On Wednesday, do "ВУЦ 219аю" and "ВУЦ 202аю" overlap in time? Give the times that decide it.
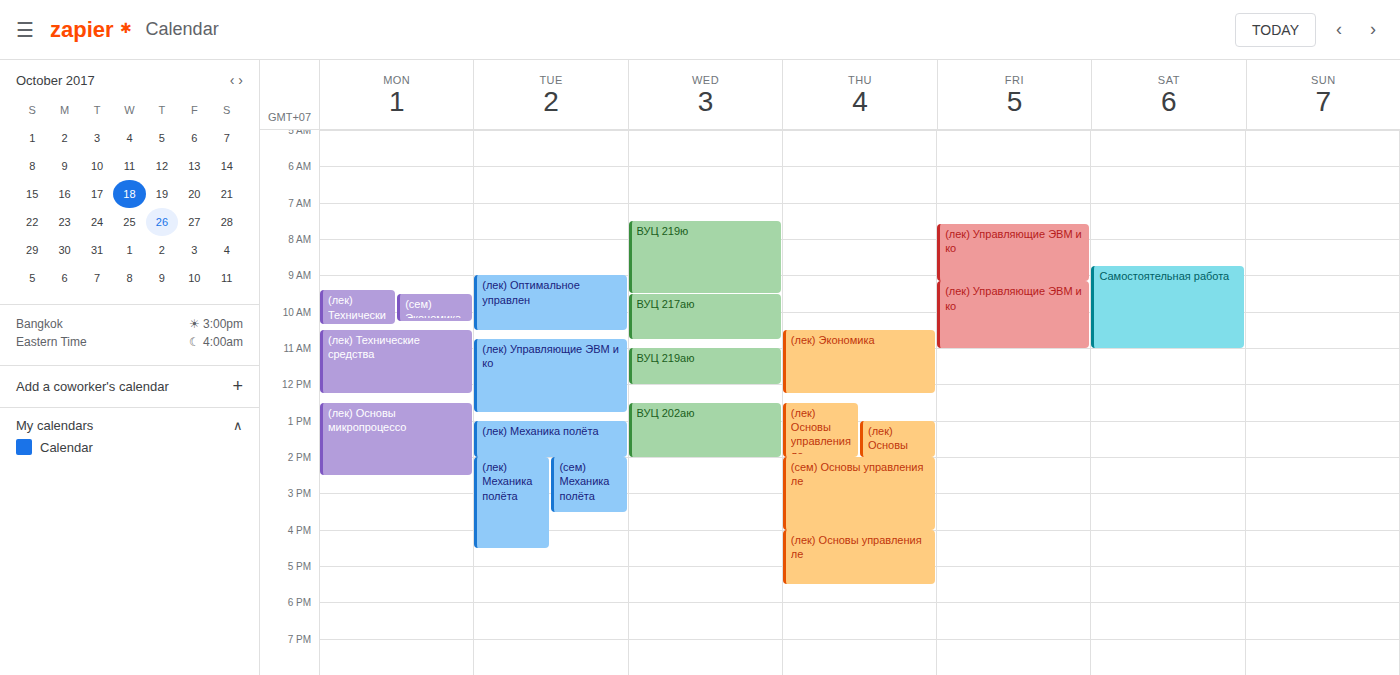
"ВУЦ 219аю" ends at 12:00 PM and "ВУЦ 202аю" starts at 12:30 PM -- no overlap.